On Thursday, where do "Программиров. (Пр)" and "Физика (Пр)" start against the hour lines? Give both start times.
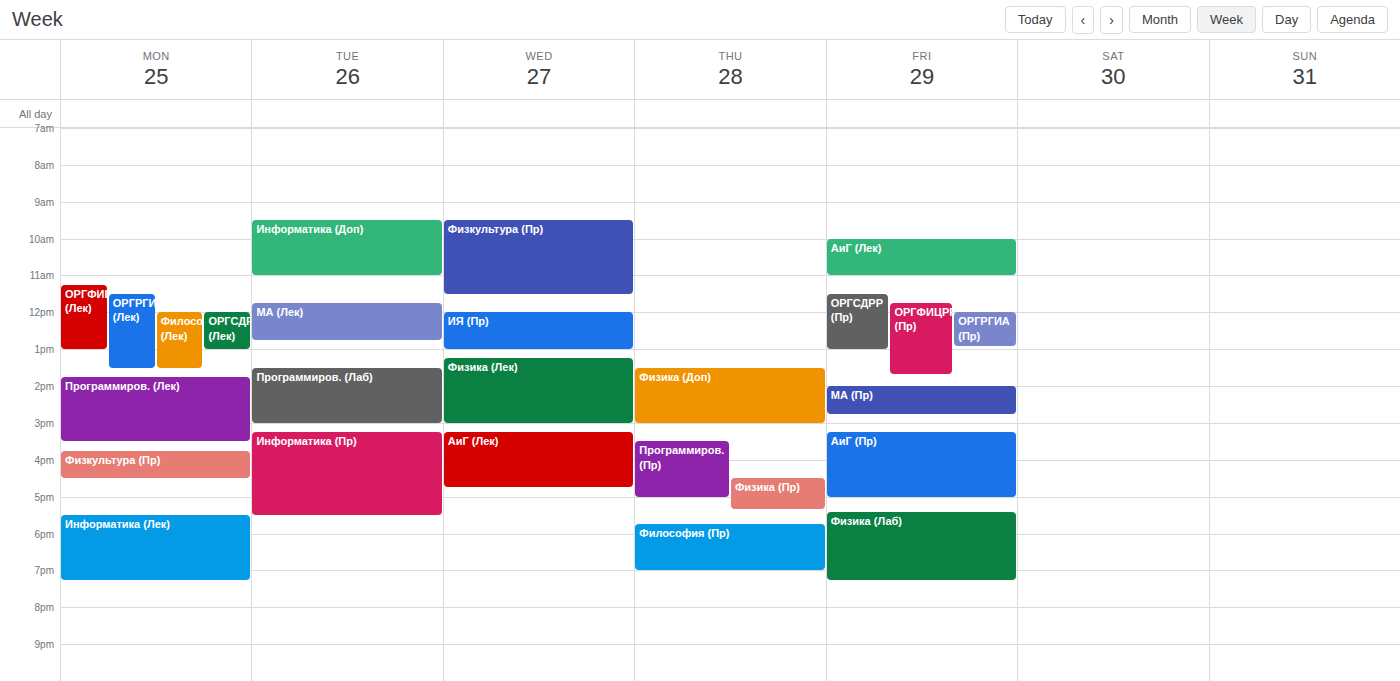
"Программиров. (Пр)": 3:30 PM, halfway between the 3 PM and 4 PM lines. "Физика (Пр)": 4:30 PM, halfway between the 4 PM and 5 PM lines.